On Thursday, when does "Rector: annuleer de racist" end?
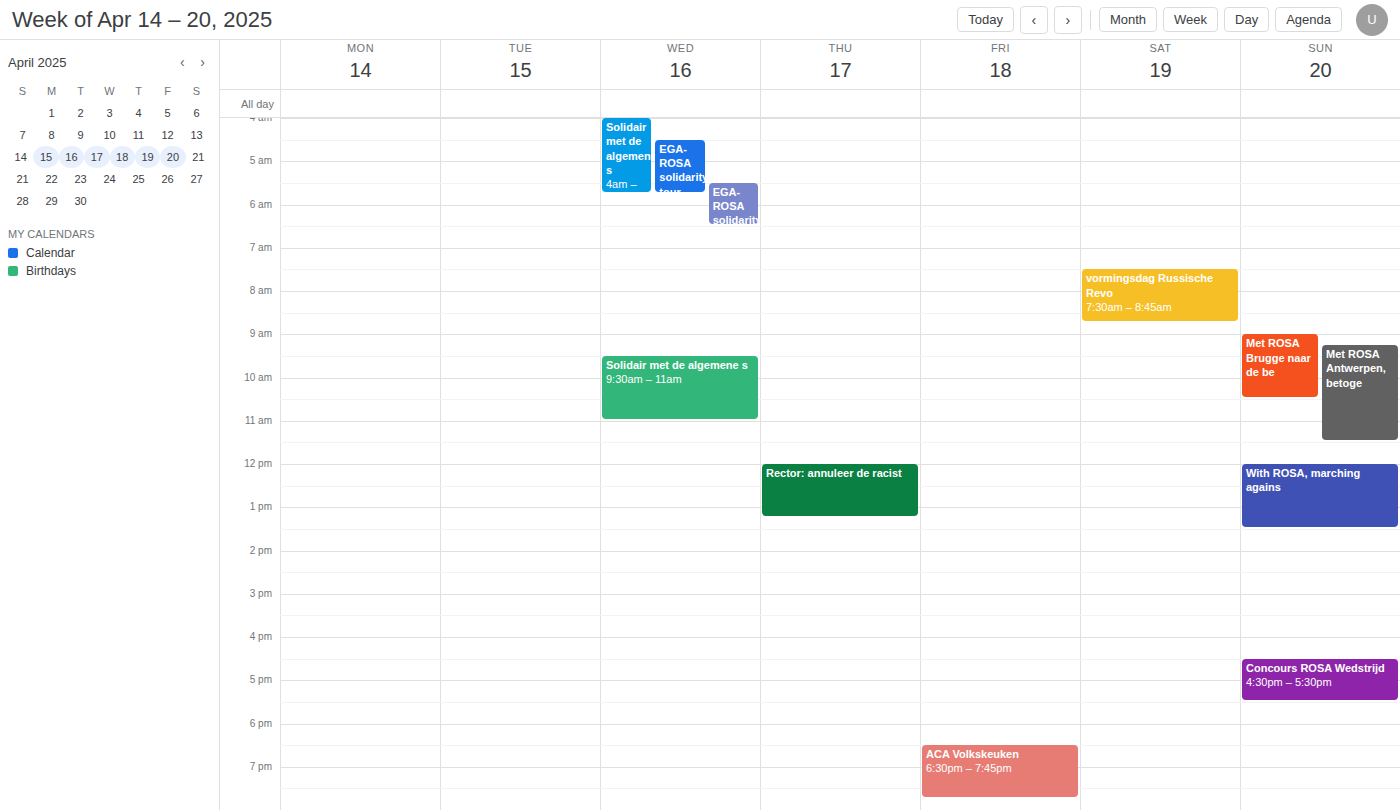
1:15 PM